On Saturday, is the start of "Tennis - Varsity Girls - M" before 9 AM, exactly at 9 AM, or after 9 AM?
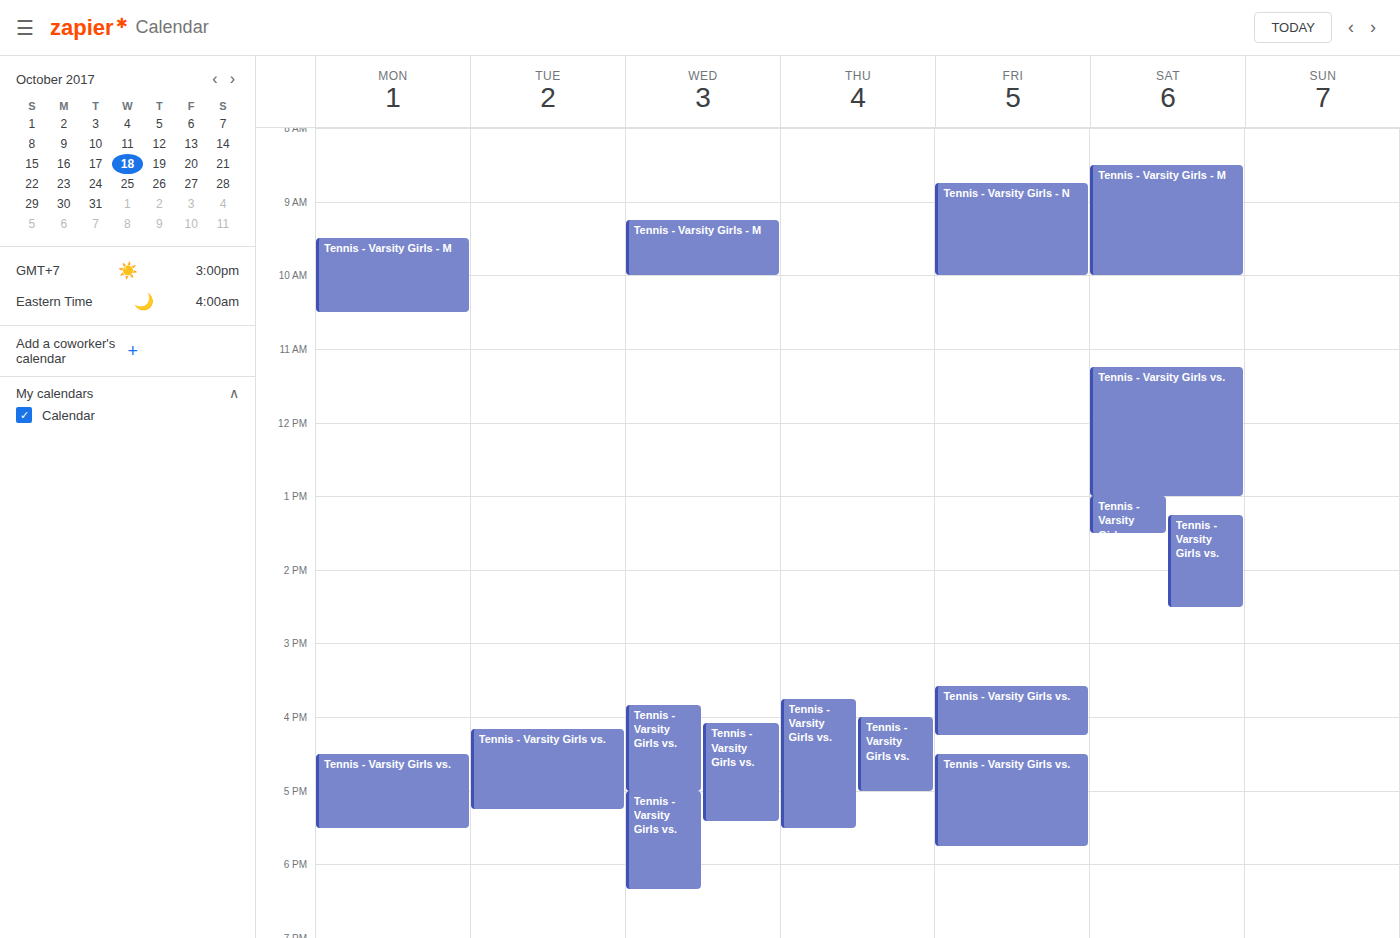
8:30 AM -- before 9 AM, 30 minutes above the 9 AM line.